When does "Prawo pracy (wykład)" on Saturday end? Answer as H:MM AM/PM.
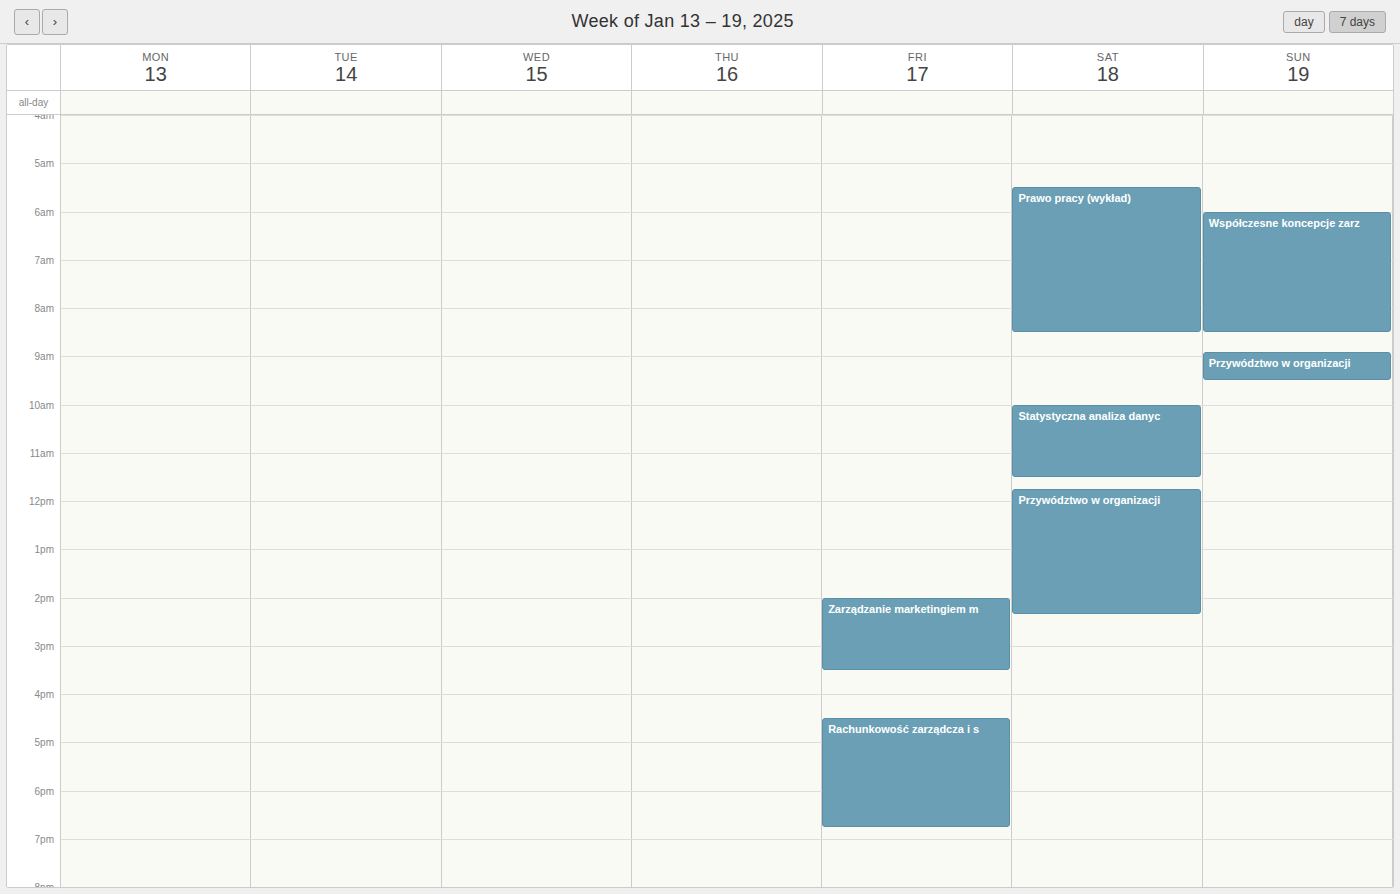
8:30 AM